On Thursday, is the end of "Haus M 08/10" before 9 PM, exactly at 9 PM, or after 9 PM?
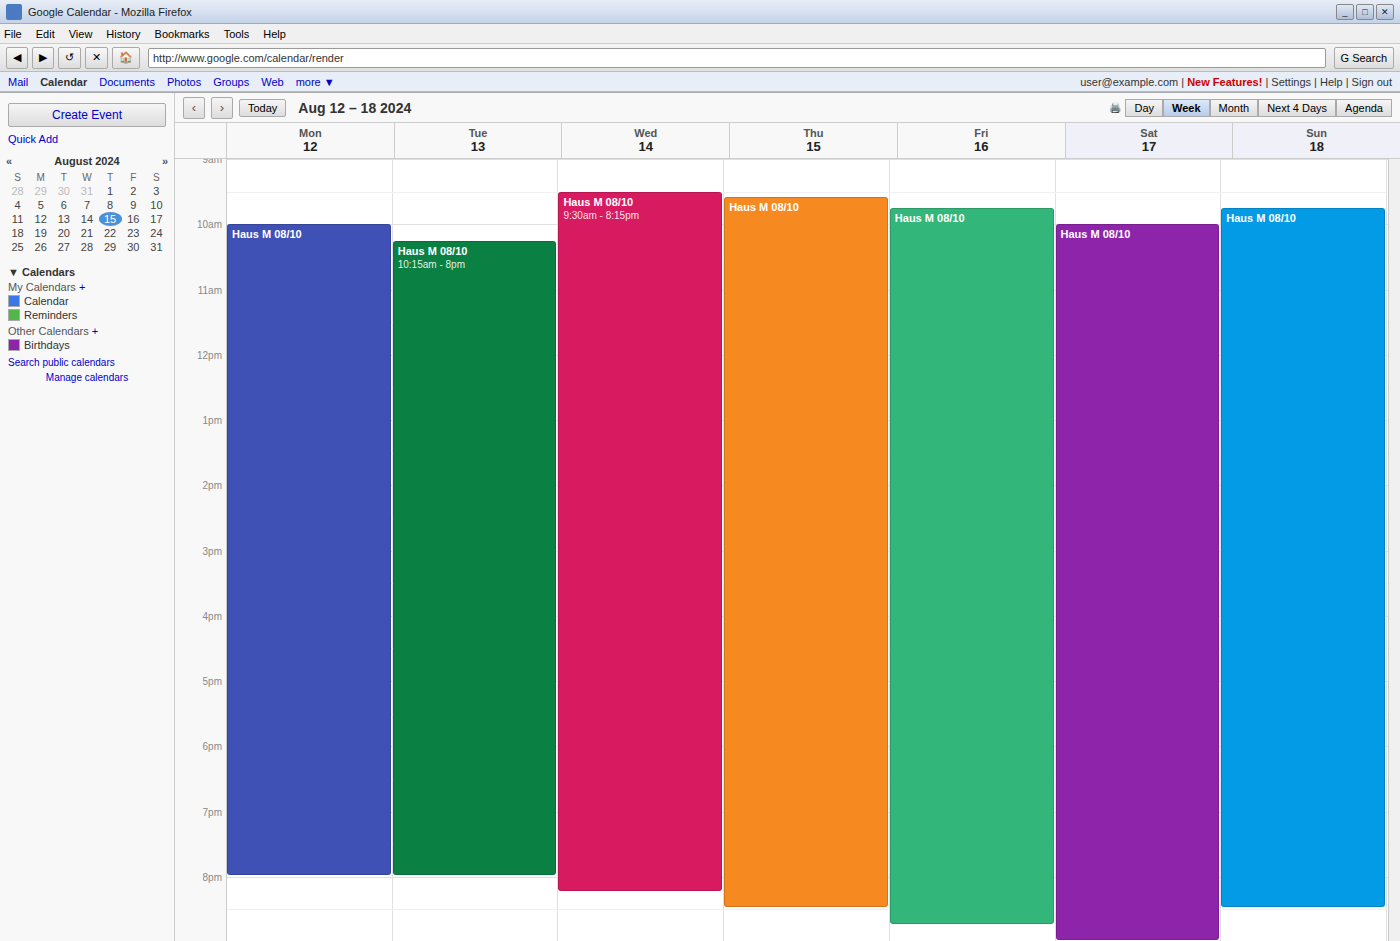
8:30 PM -- before 9 PM, 30 minutes above the 9 PM line.